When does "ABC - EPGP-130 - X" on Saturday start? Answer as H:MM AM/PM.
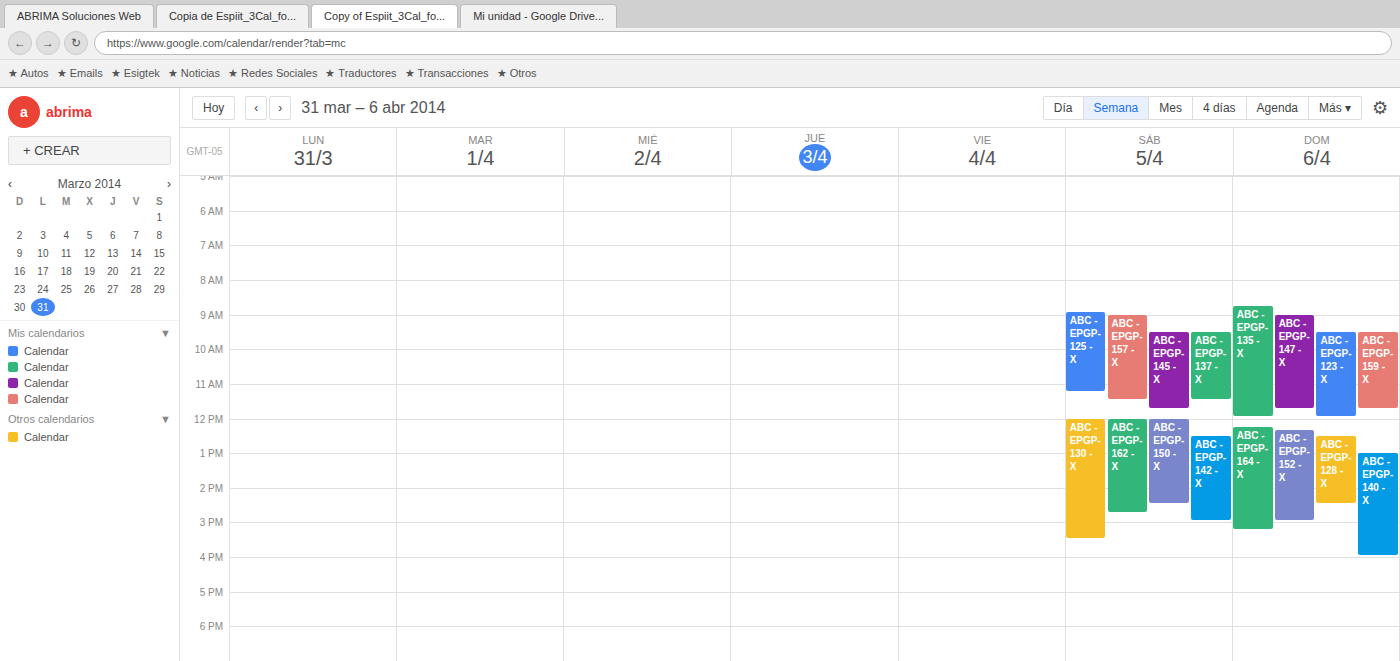
12:00 PM